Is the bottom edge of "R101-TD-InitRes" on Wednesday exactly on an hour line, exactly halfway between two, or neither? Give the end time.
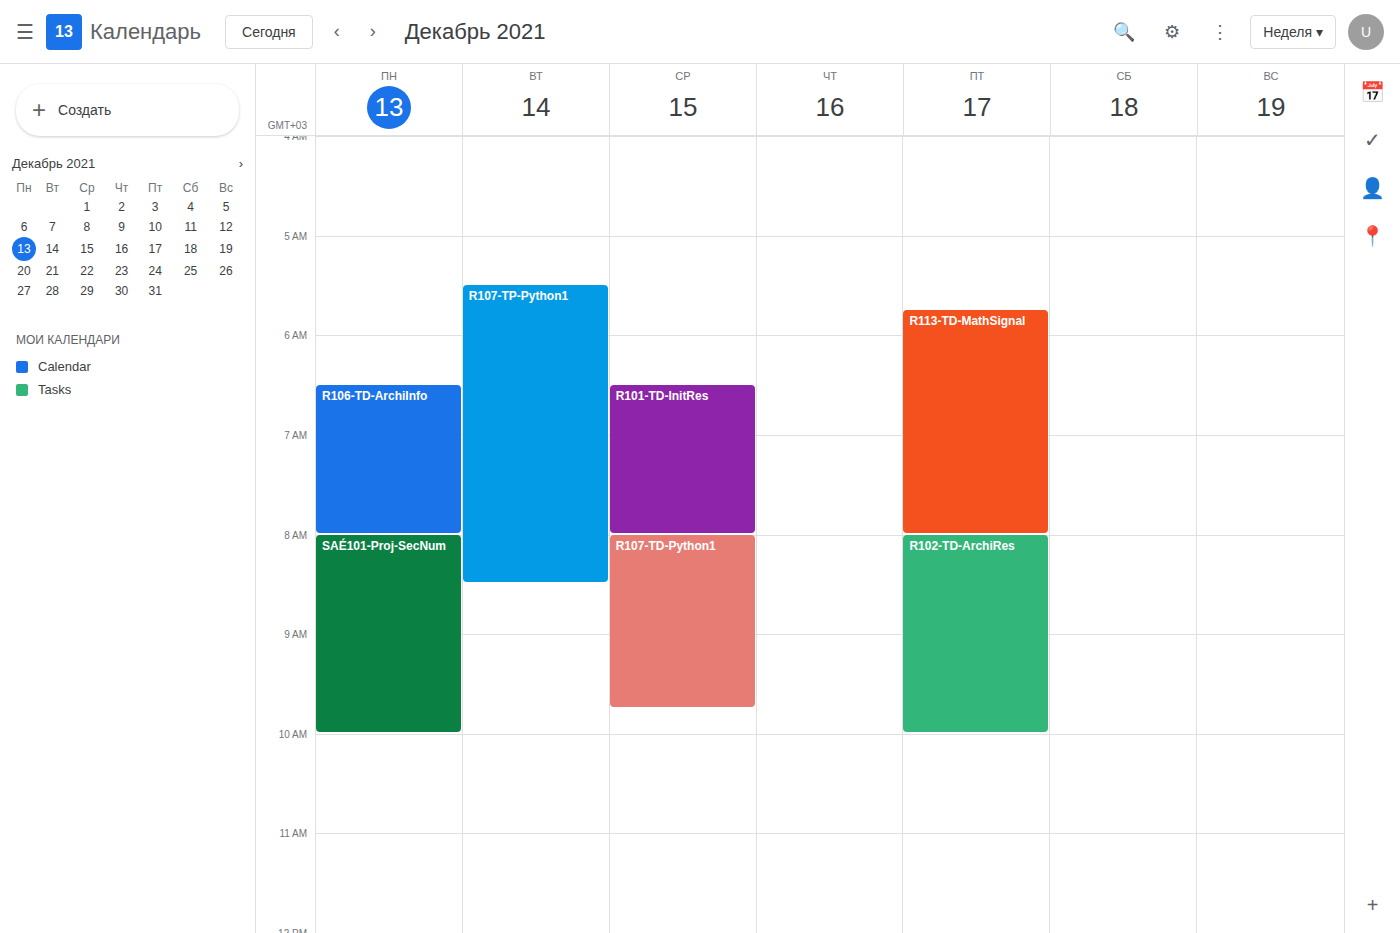
8:00 AM -- exactly on the 8 AM line.